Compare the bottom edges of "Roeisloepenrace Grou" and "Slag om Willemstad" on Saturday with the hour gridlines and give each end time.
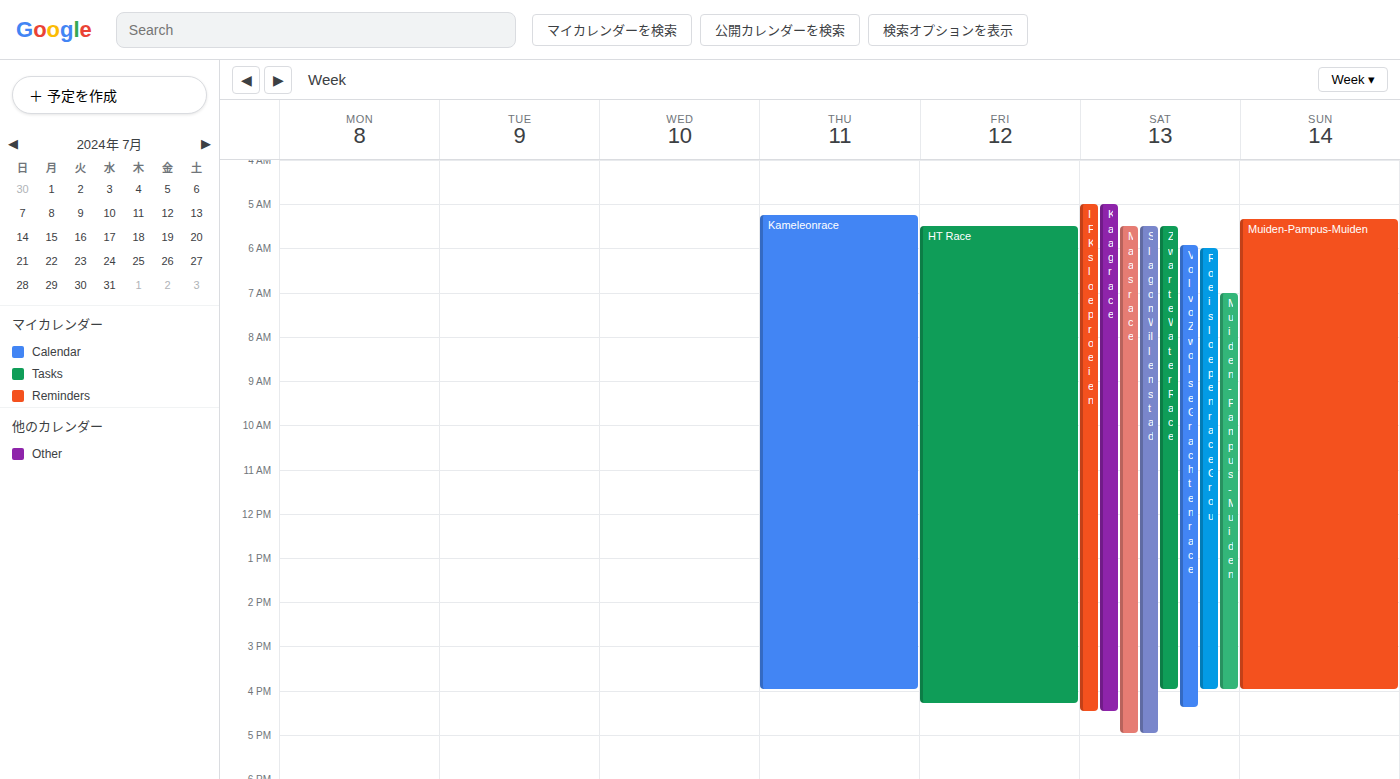
"Roeisloepenrace Grou": 4:00 PM, exactly on the 4 PM line. "Slag om Willemstad": 5:00 PM, exactly on the 5 PM line.